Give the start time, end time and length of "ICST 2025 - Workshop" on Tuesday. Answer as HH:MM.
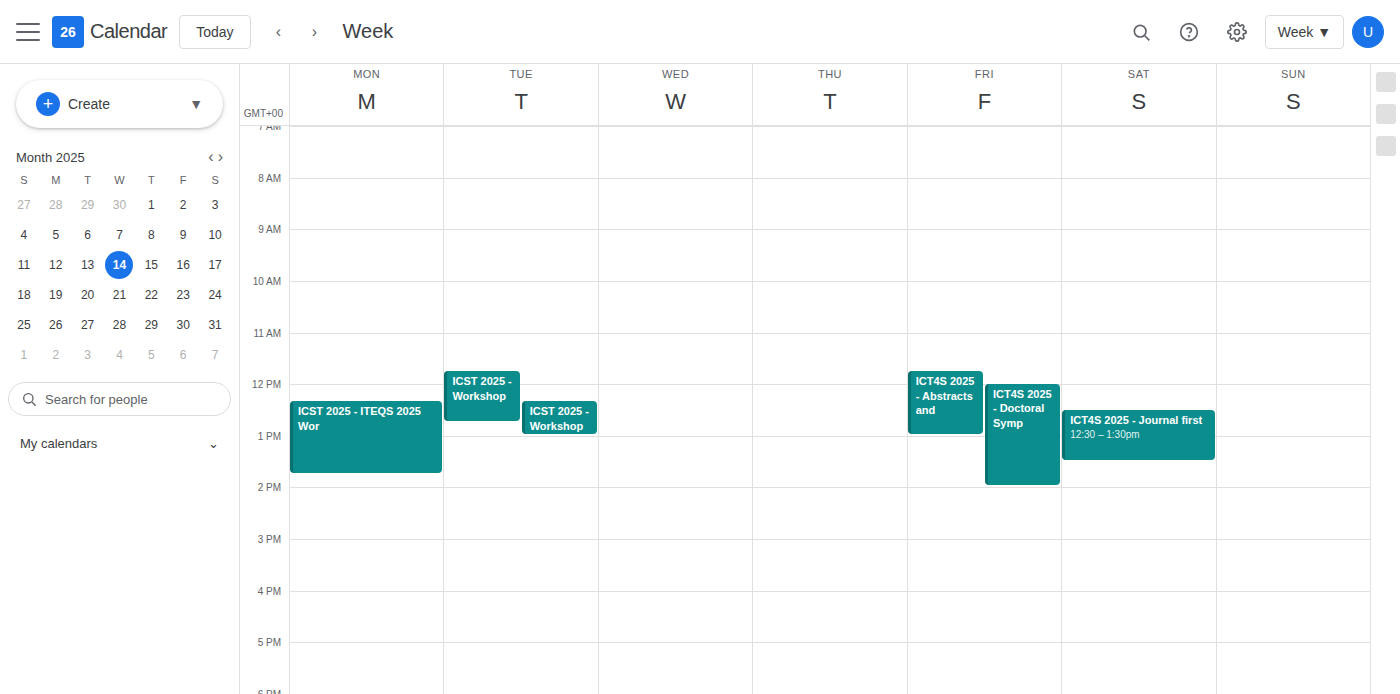
11:45 to 12:45, 1 hour